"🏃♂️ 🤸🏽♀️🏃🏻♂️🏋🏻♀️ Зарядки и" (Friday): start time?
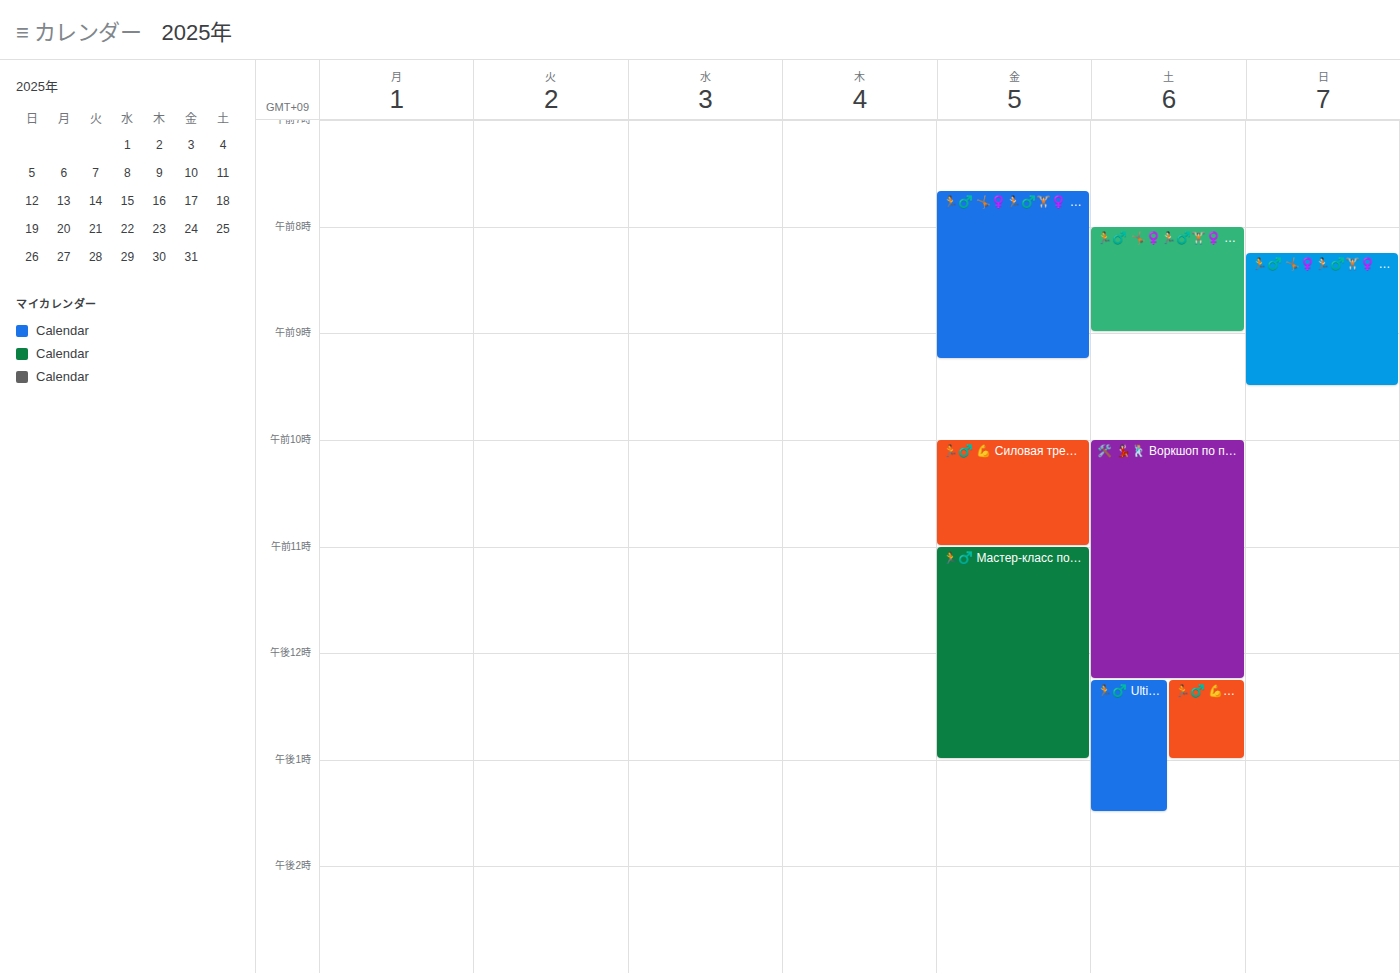
7:40 AM